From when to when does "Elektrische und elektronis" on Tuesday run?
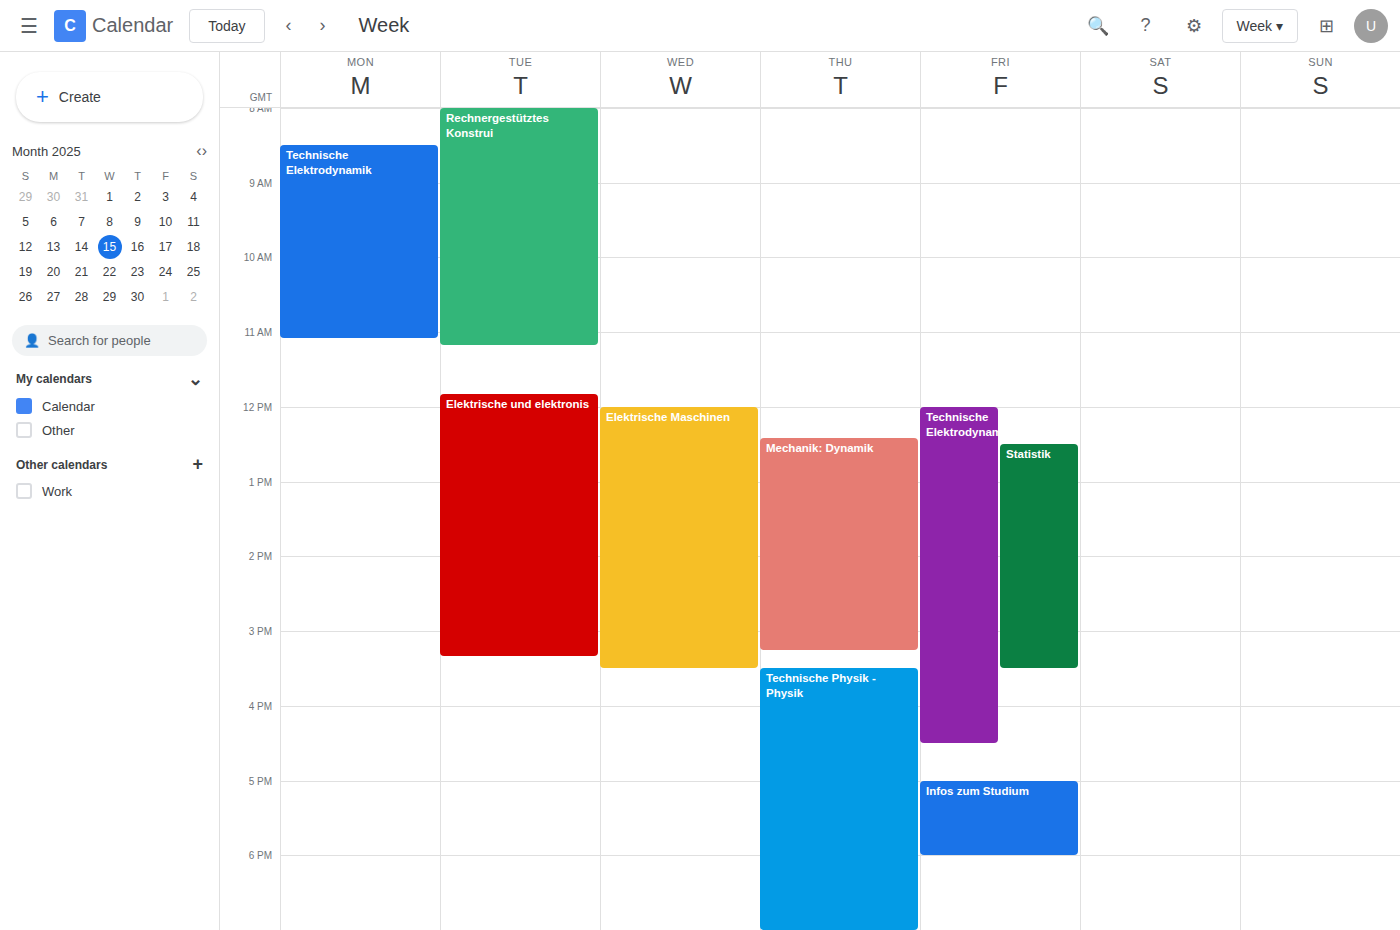
11:50 AM to 3:20 PM